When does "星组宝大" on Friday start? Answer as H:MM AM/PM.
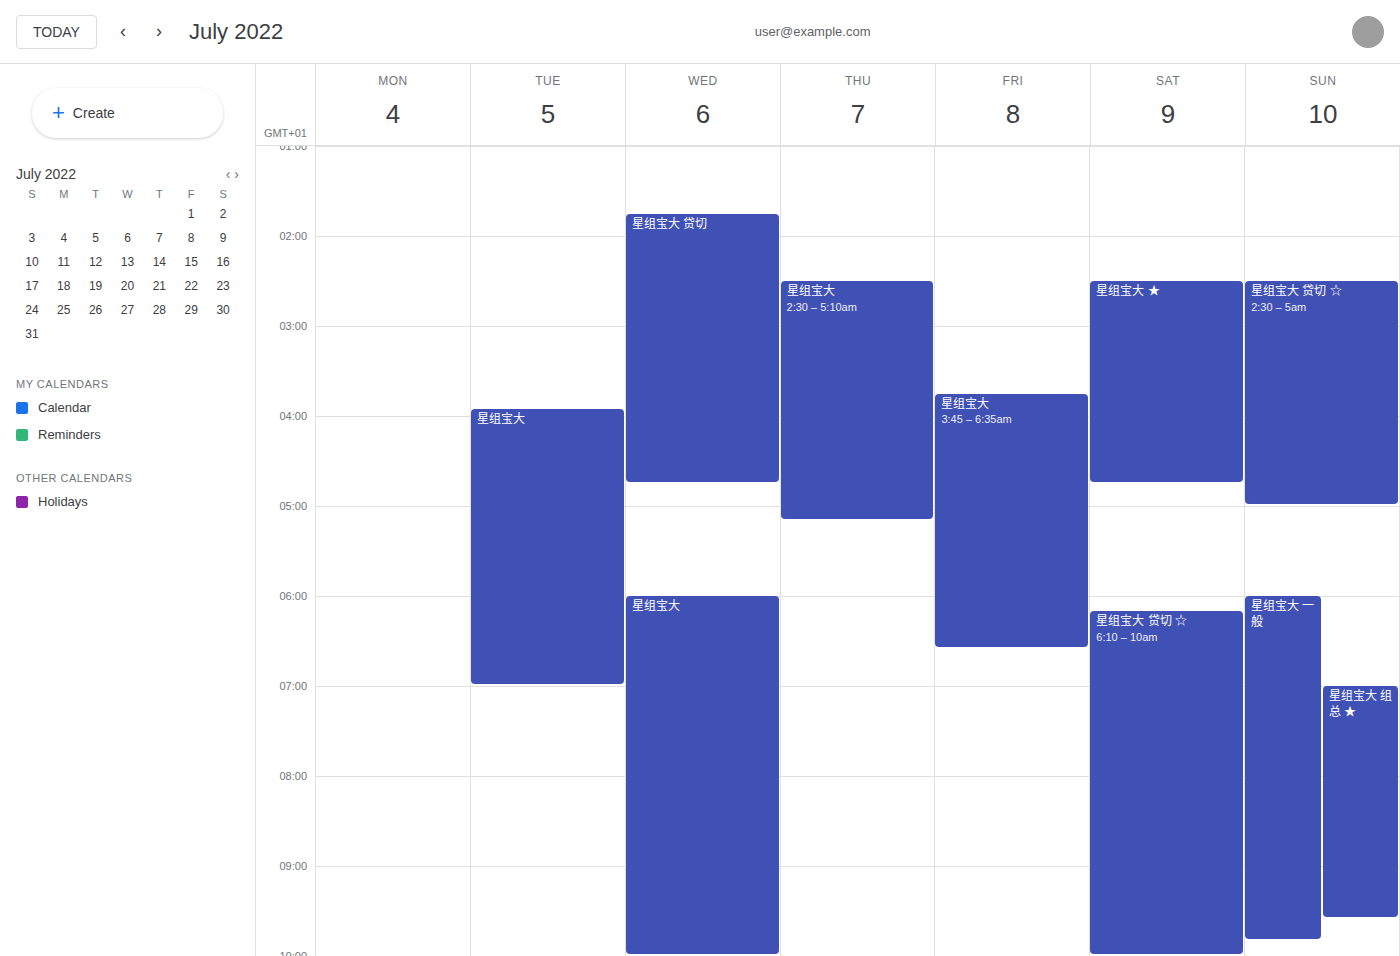
3:45 AM